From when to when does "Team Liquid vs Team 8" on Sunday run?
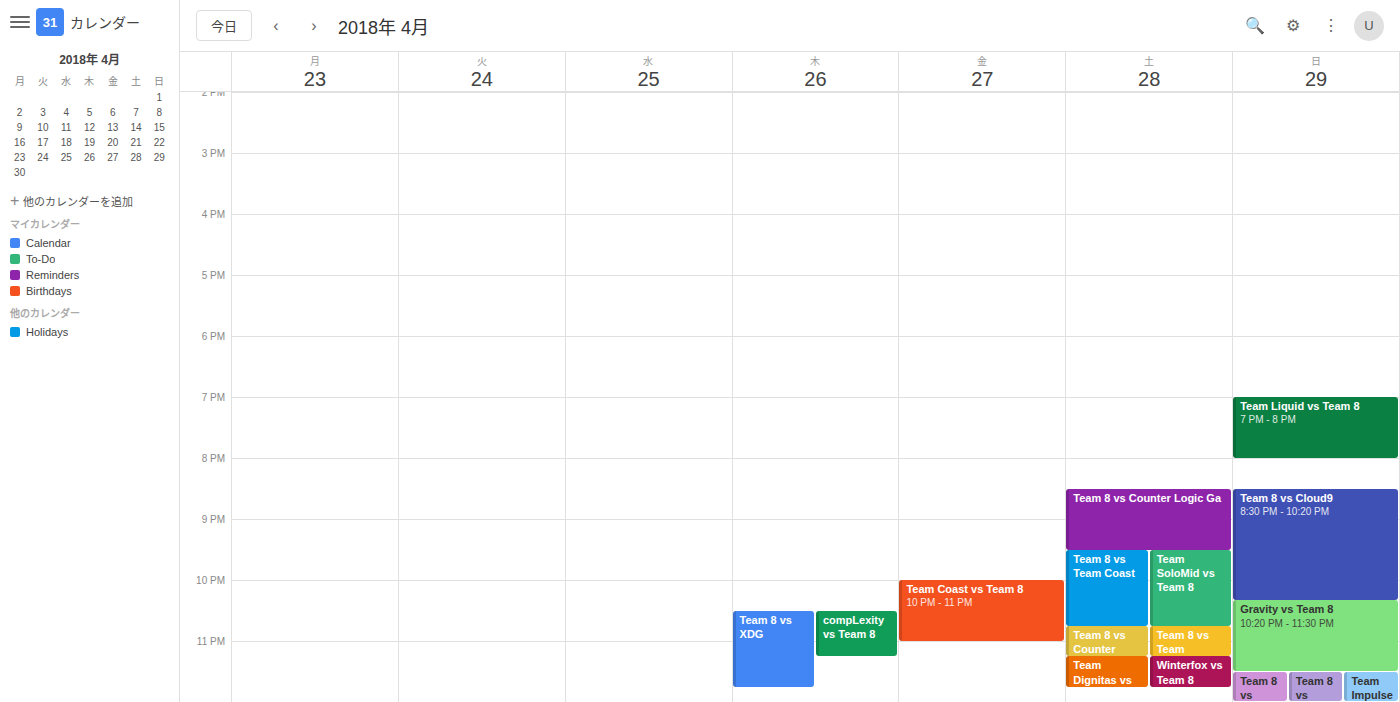
7:00 PM to 8:00 PM